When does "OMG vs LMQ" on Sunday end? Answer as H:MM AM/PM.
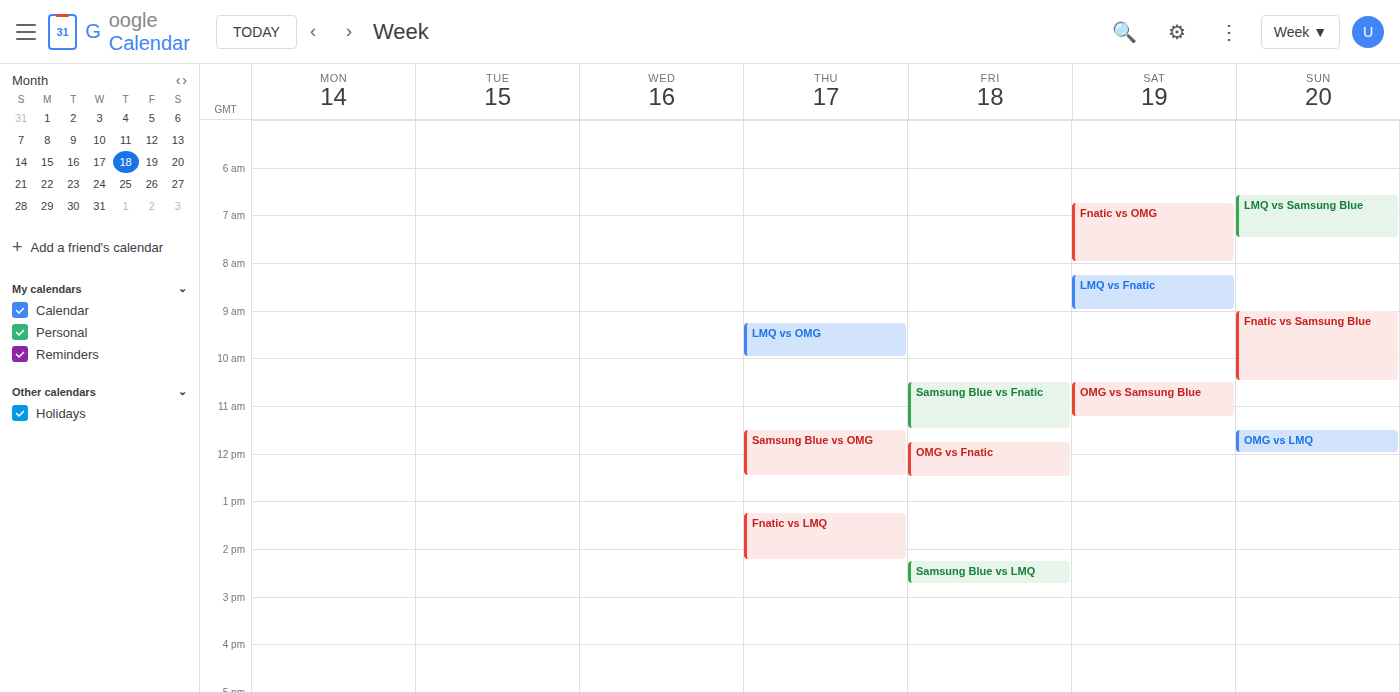
12:00 PM